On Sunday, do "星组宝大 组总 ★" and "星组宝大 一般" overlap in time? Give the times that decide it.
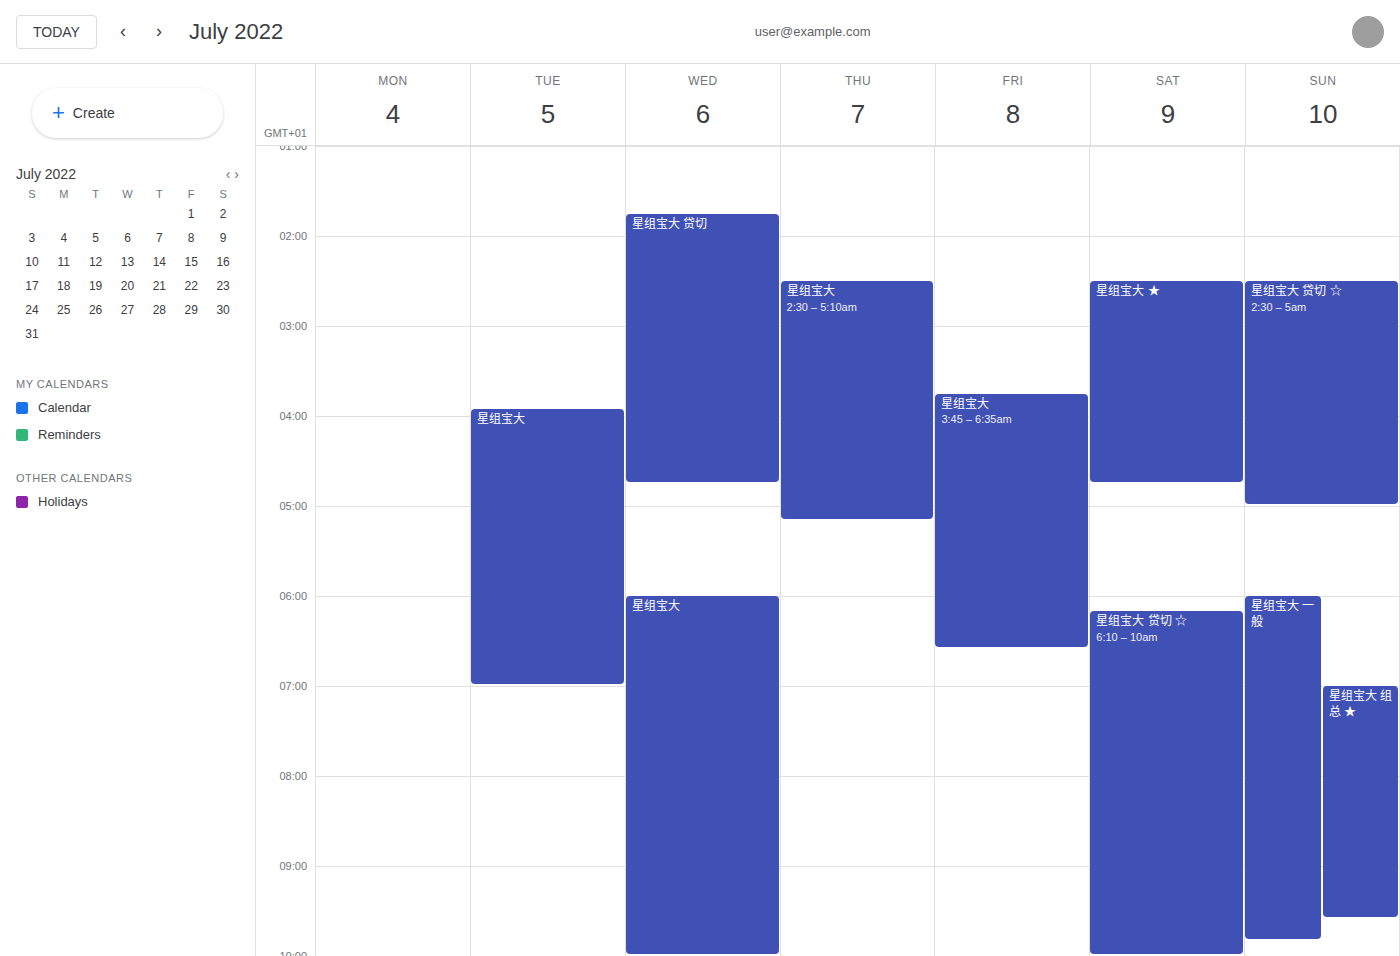
"星组宝大 组总 ★" runs 7:00 AM to 9:35 AM, inside "星组宝大 一般" -- they overlap.